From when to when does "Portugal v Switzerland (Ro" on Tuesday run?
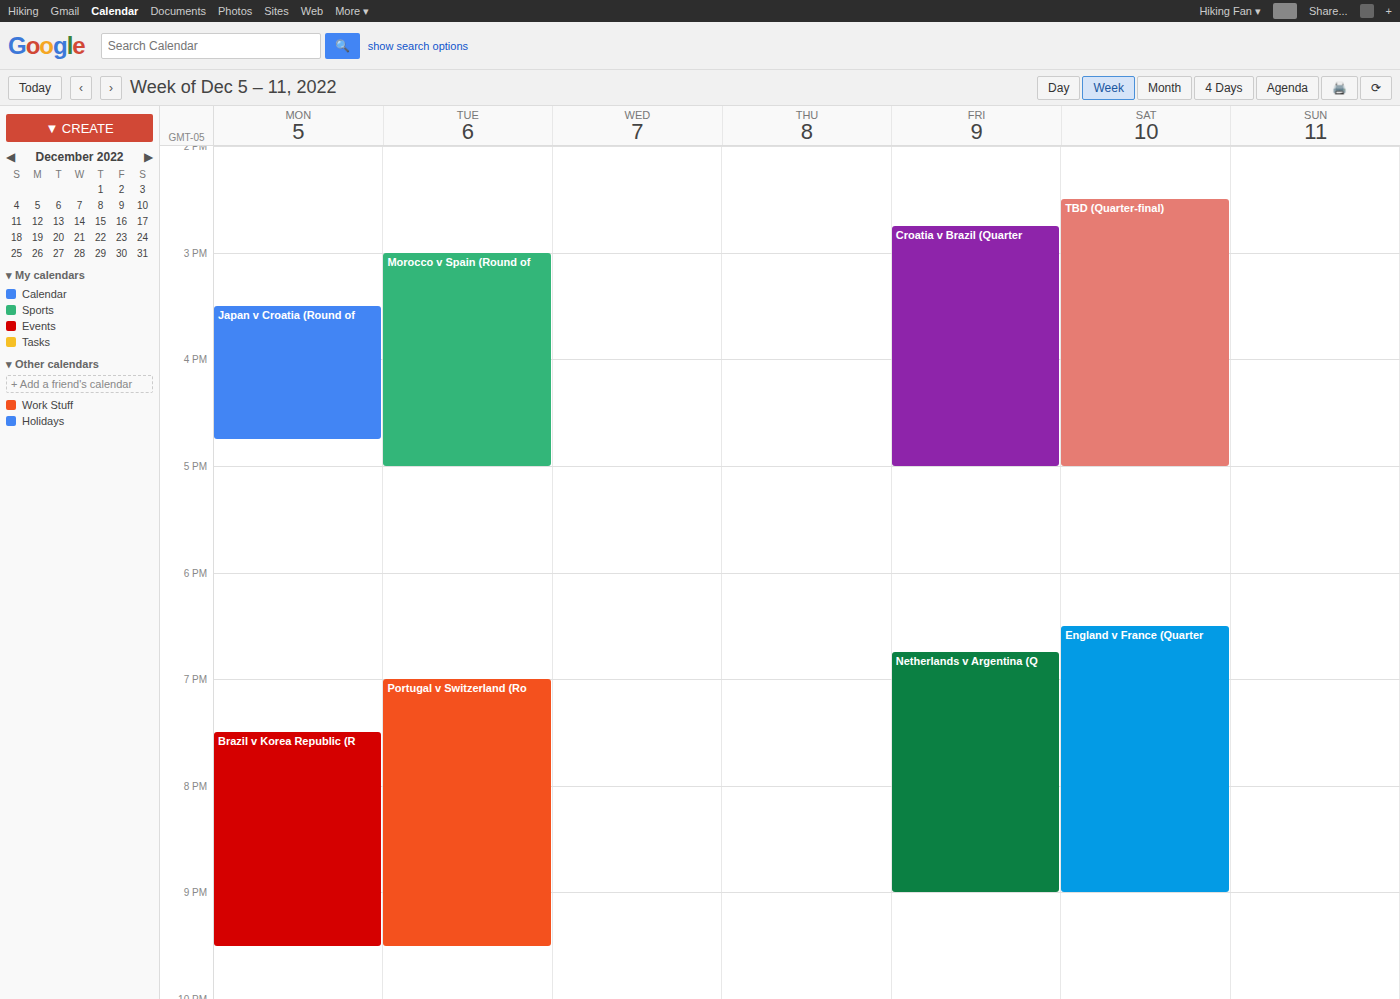
7:00 PM to 9:30 PM